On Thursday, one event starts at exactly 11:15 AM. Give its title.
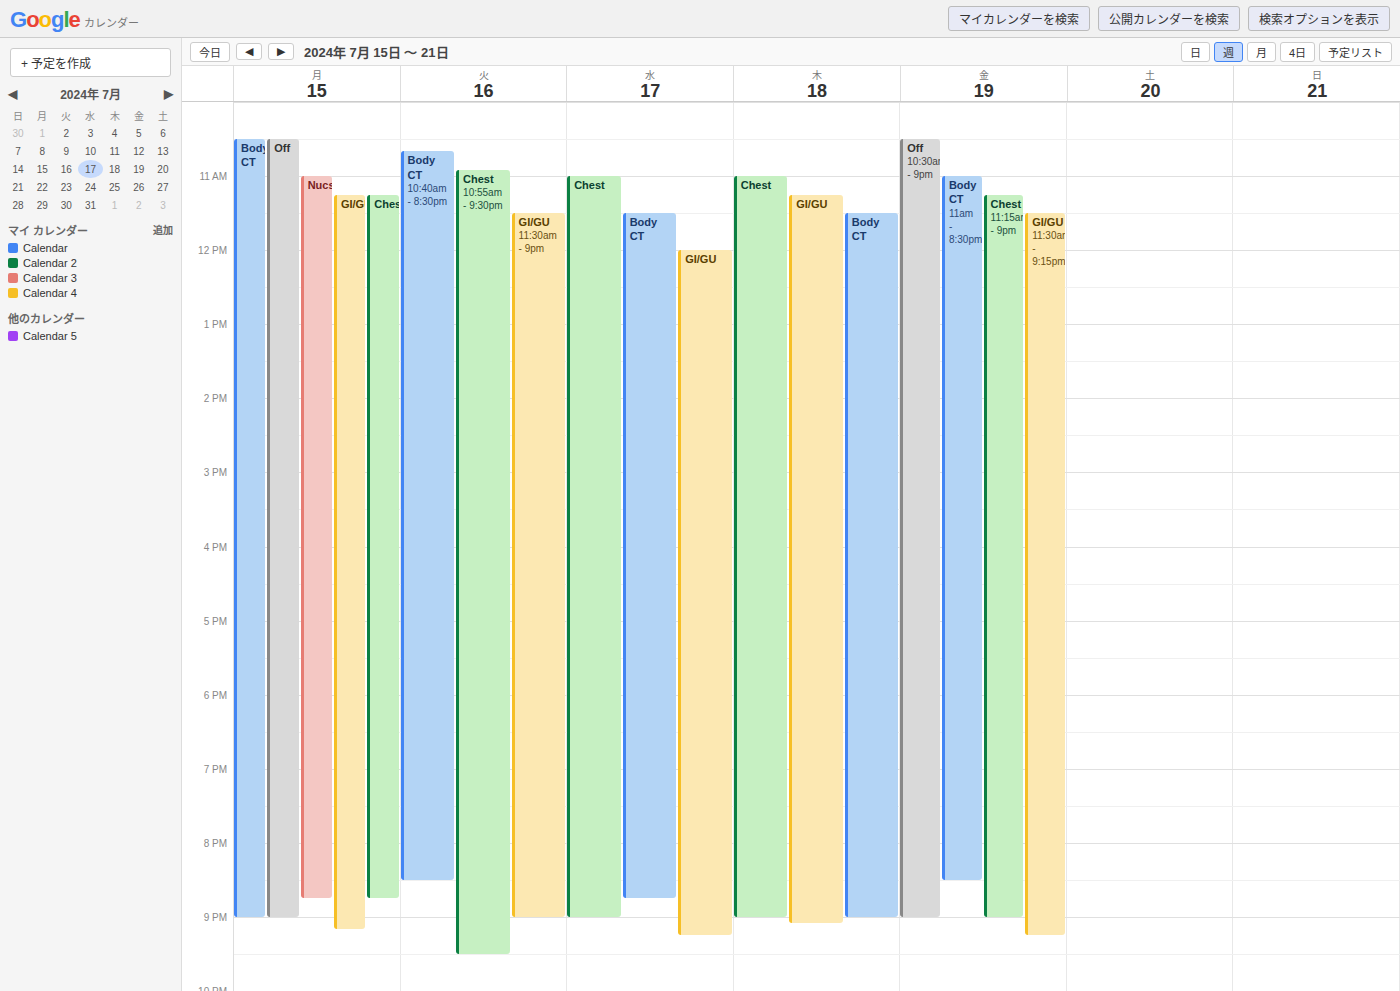
"GI/GU"